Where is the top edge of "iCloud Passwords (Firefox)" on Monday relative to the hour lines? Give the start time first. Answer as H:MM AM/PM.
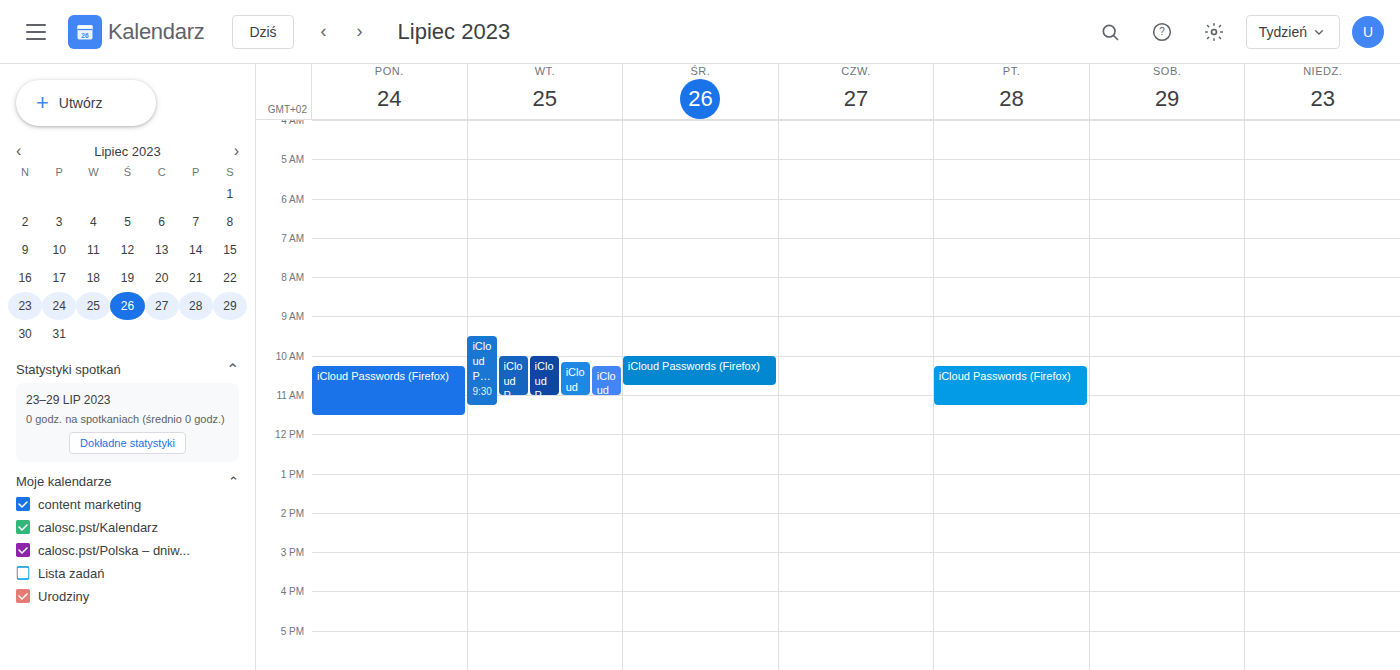
10:15 AM -- neither: a quarter of the way from the 10 AM line to the 11 AM line.